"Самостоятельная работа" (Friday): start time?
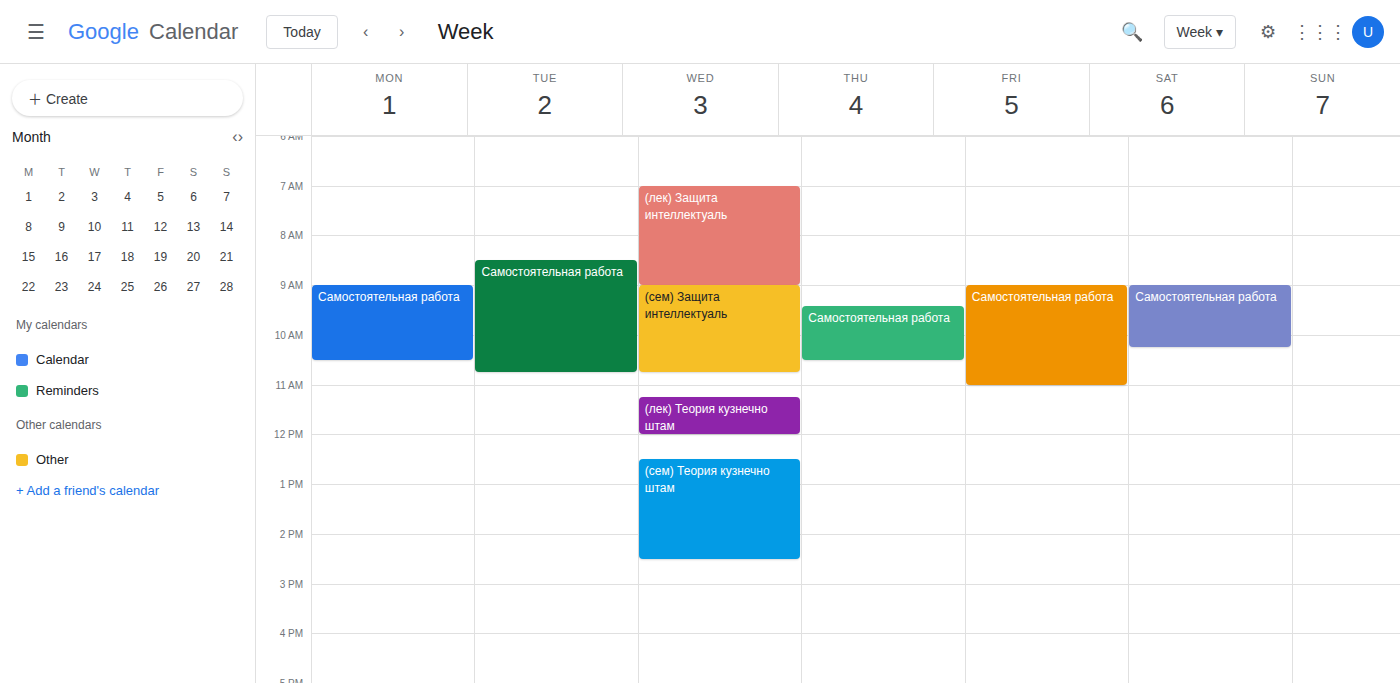
9:00 AM